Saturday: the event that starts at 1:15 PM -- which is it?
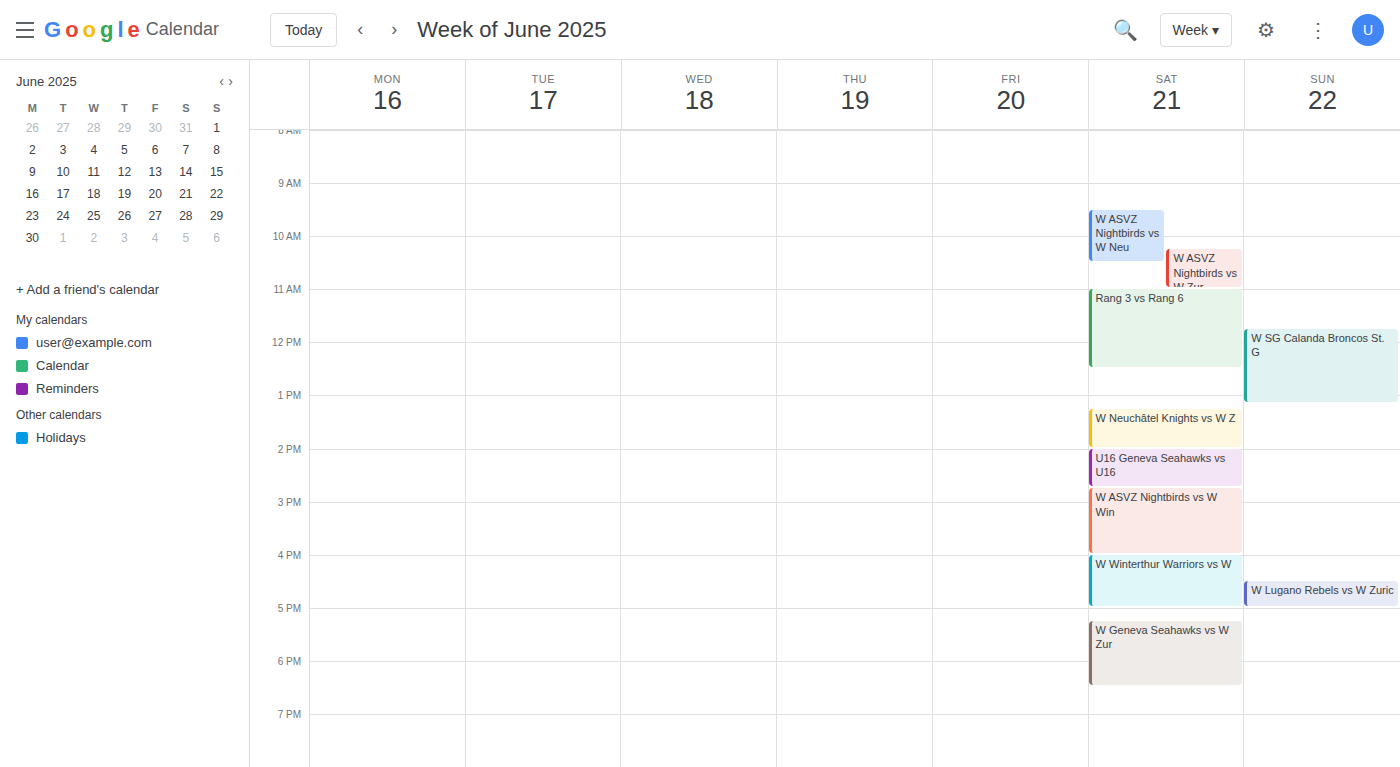
"W Neuchâtel Knights vs W Z"